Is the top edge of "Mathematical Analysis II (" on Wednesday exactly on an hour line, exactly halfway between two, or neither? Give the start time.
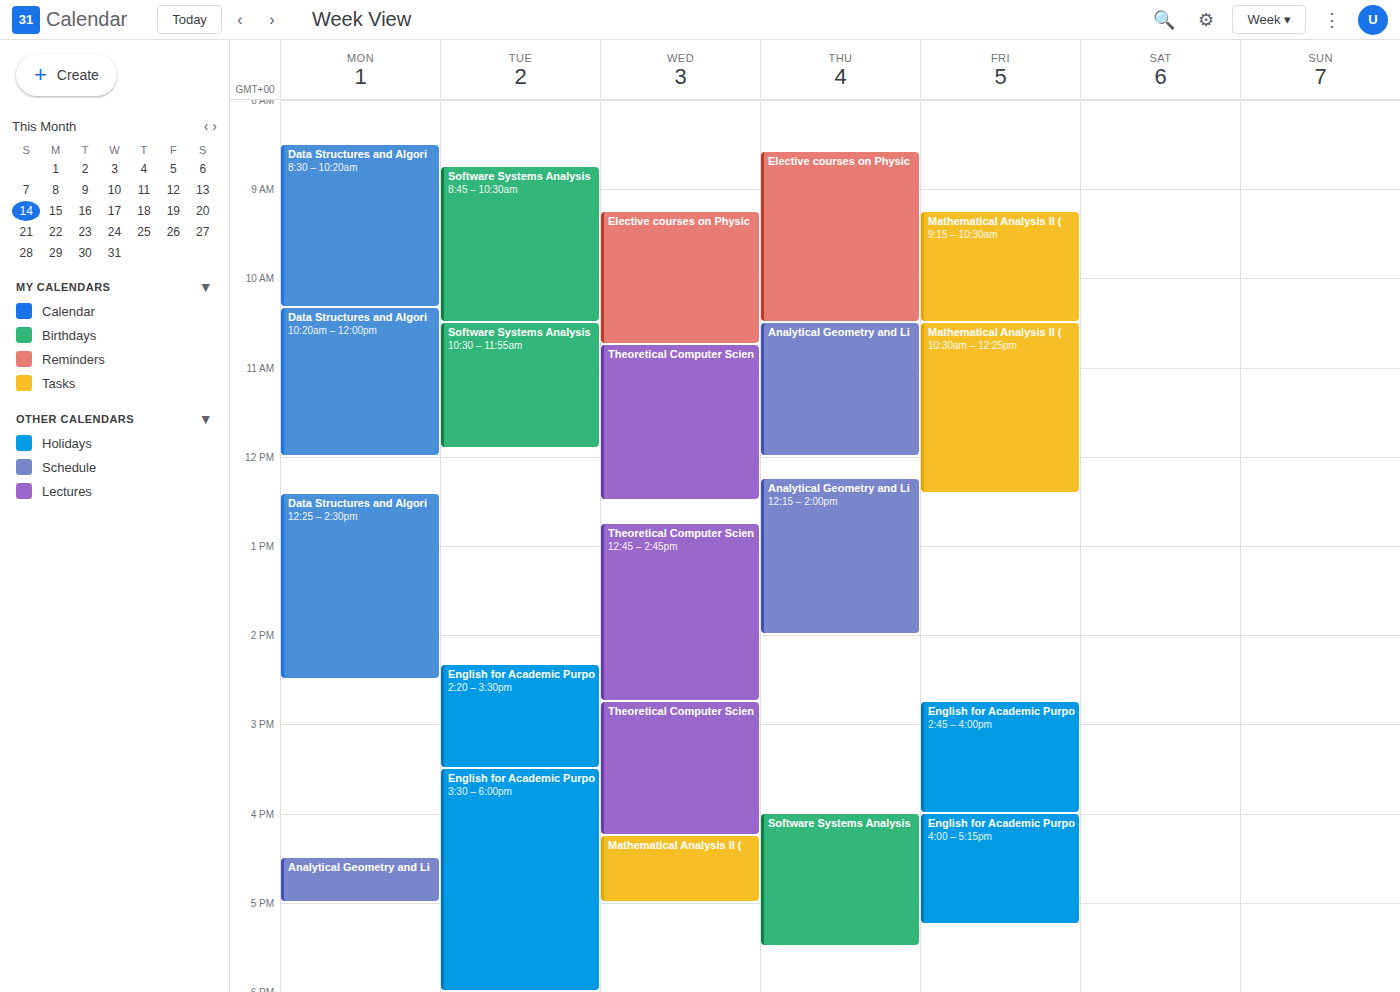
4:15 PM -- neither: a quarter of the way from the 4 PM line to the 5 PM line.